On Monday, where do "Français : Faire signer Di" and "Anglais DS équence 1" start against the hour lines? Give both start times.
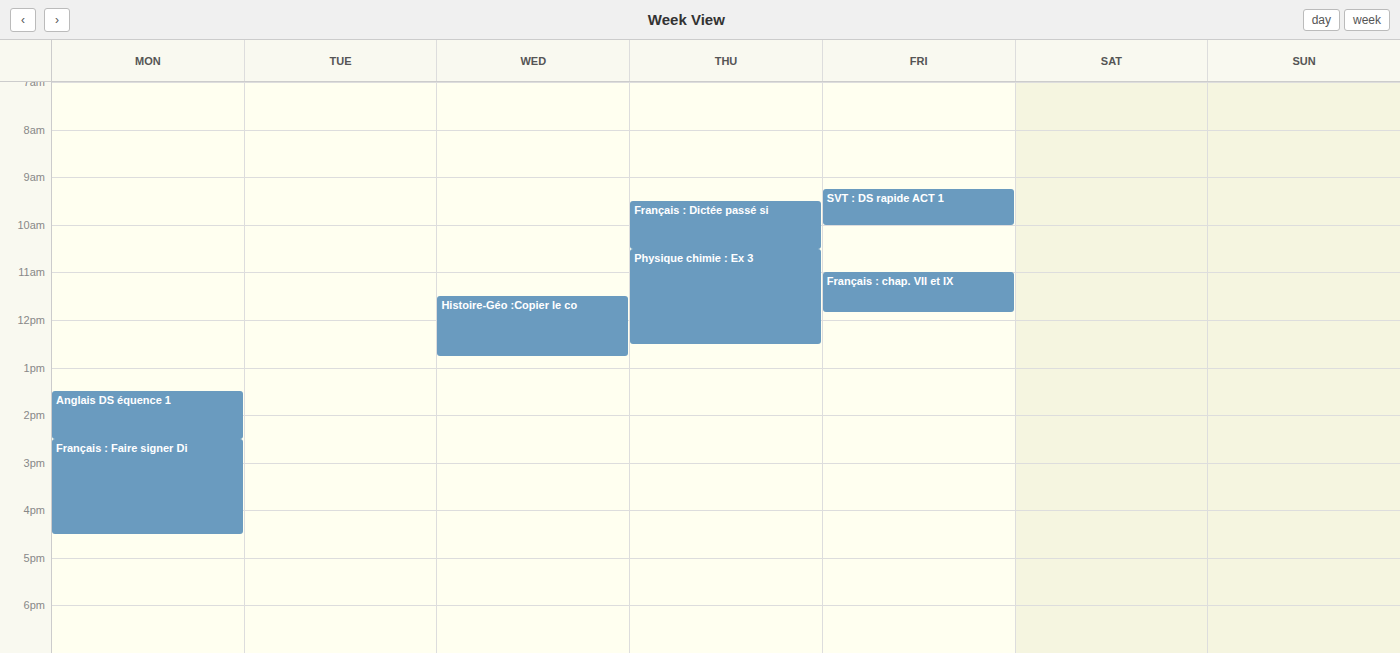
"Français : Faire signer Di": 2:30 PM, halfway between the 2 PM and 3 PM lines. "Anglais DS équence 1": 1:30 PM, halfway between the 1 PM and 2 PM lines.